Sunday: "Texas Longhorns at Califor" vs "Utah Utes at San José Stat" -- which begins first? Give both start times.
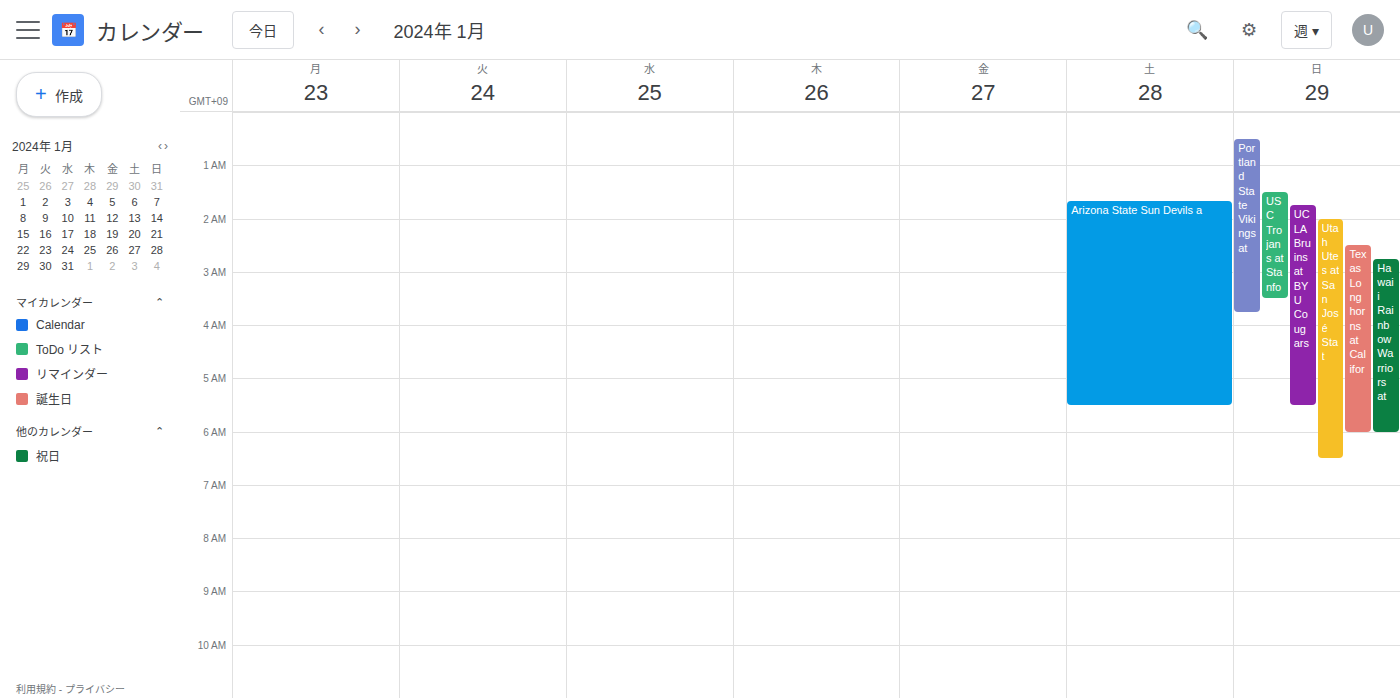
"Utah Utes at San José Stat" 2:00 AM; "Texas Longhorns at Califor" 2:30 AM.